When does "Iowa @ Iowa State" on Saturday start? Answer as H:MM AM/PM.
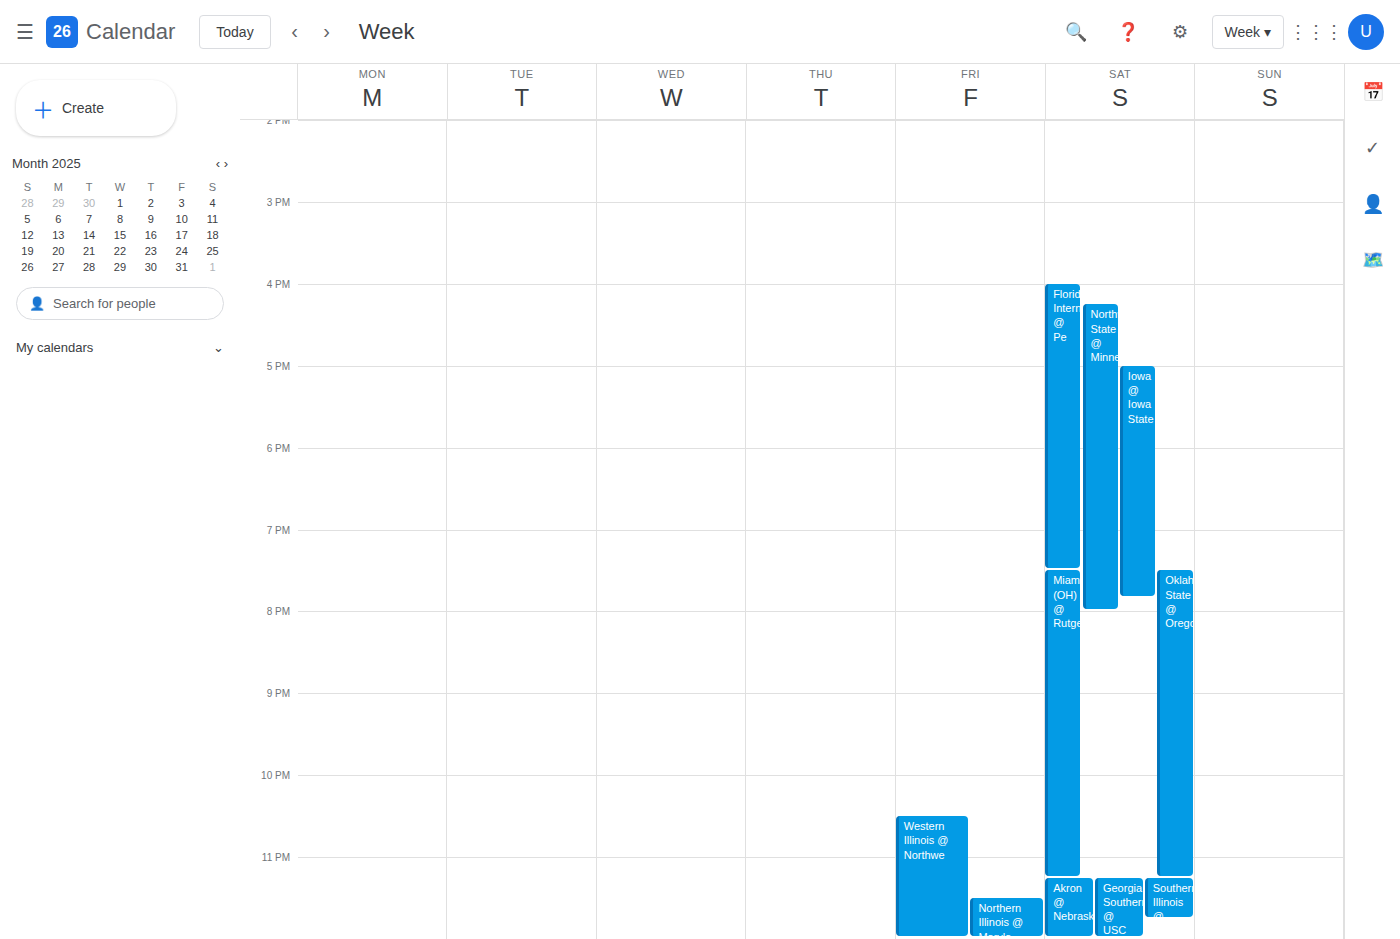
5:00 PM